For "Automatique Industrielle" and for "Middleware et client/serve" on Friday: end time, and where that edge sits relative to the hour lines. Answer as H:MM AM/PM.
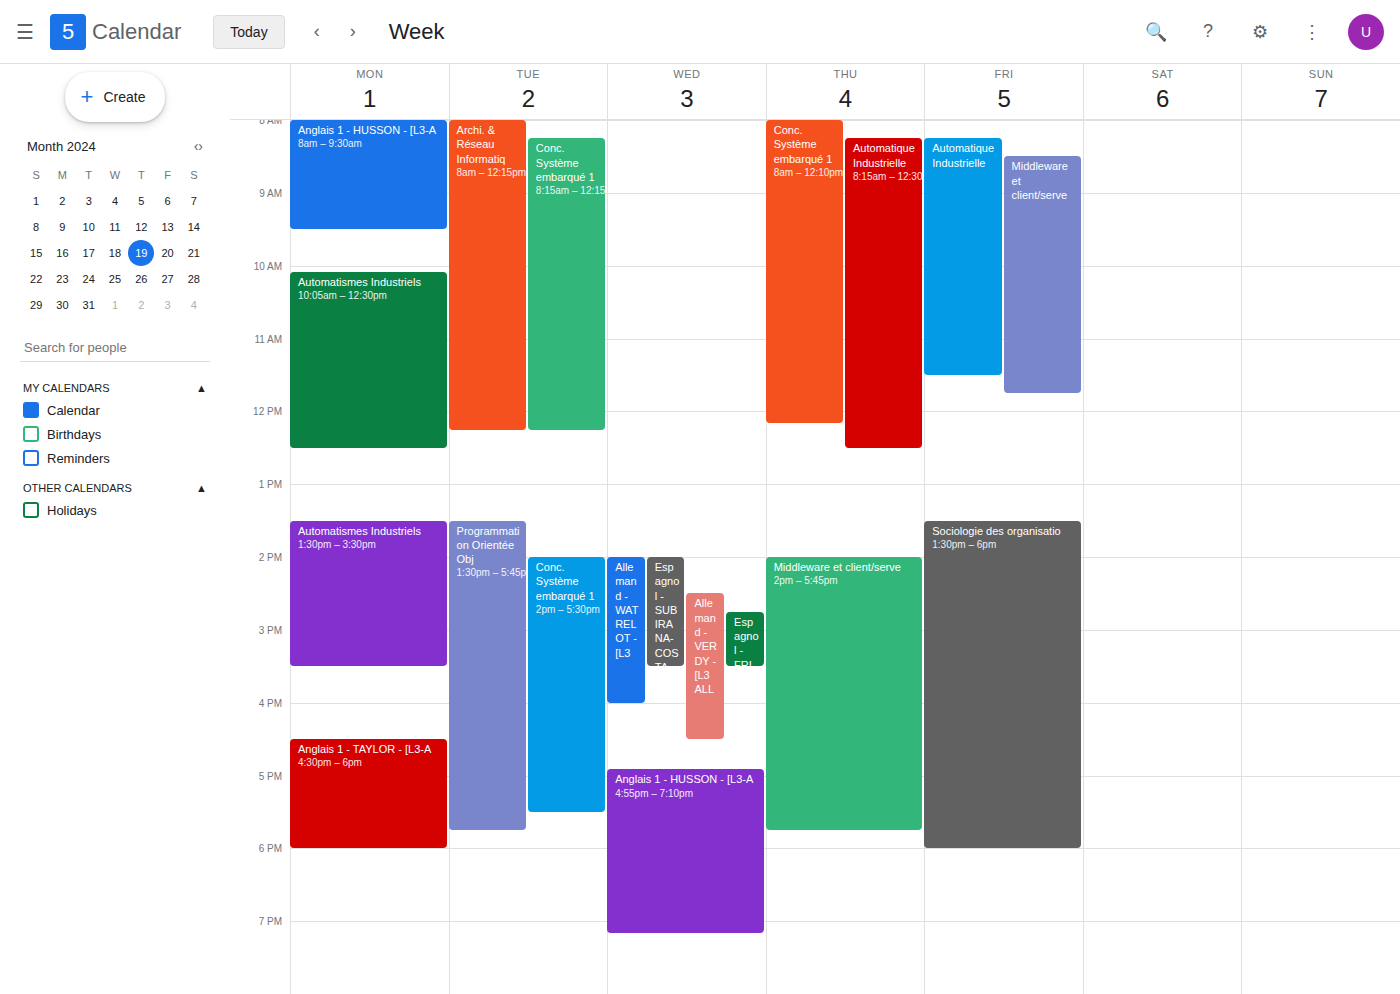
"Automatique Industrielle": 11:30 AM, halfway between the 11 AM and 12 PM lines. "Middleware et client/serve": 11:45 AM, neither: three quarters of the way from the 11 AM line to the 12 PM line.